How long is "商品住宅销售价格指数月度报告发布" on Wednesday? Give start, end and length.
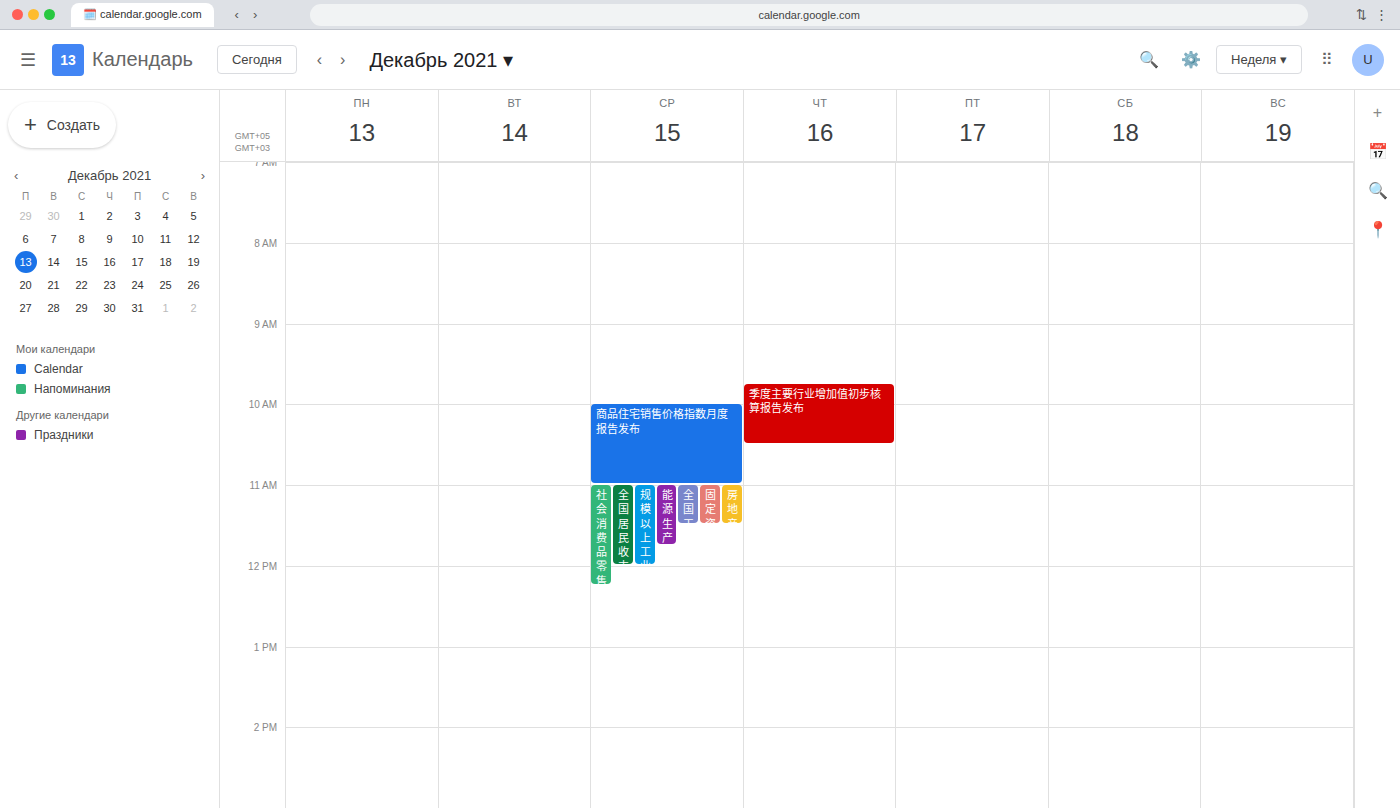
10:00 AM to 11:00 AM, 1 hour